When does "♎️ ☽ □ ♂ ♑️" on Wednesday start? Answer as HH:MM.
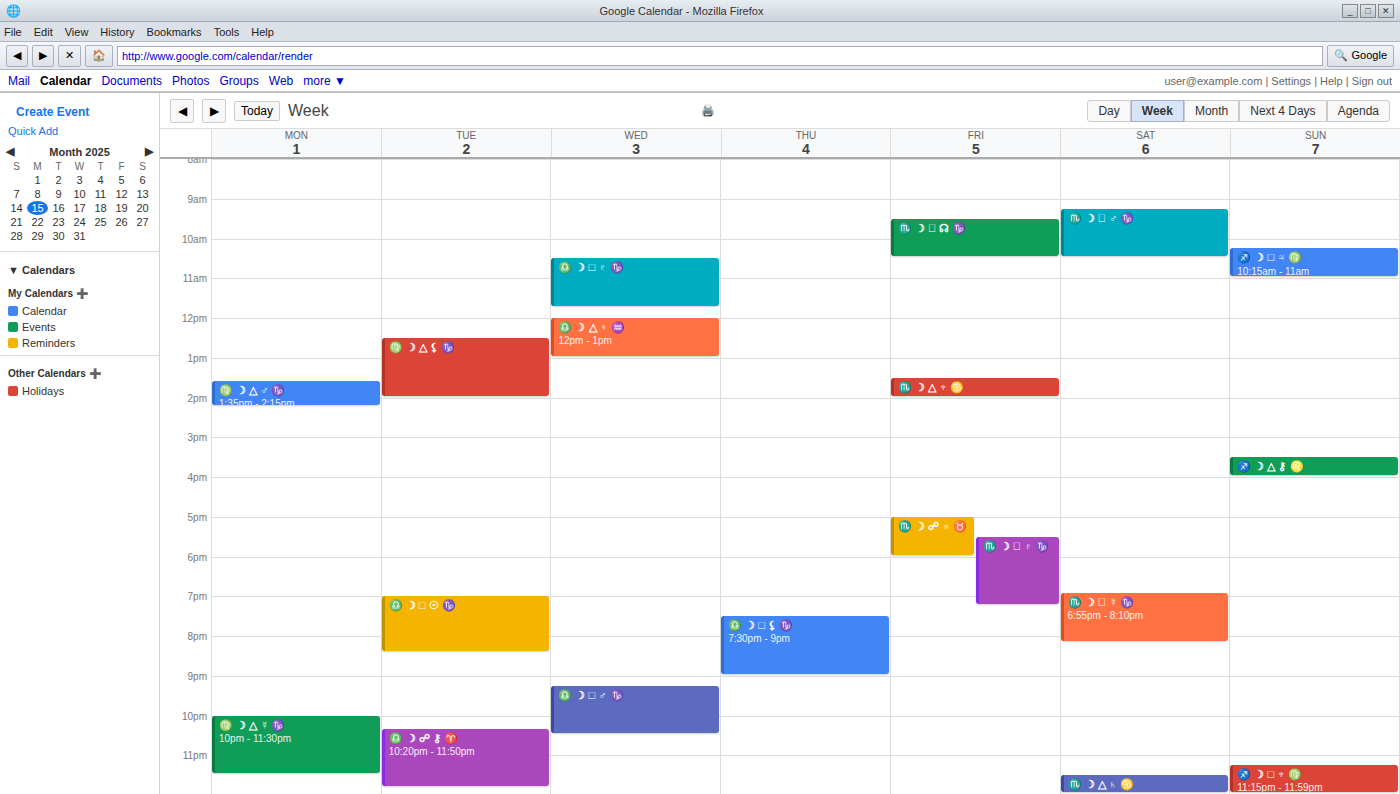
21:15